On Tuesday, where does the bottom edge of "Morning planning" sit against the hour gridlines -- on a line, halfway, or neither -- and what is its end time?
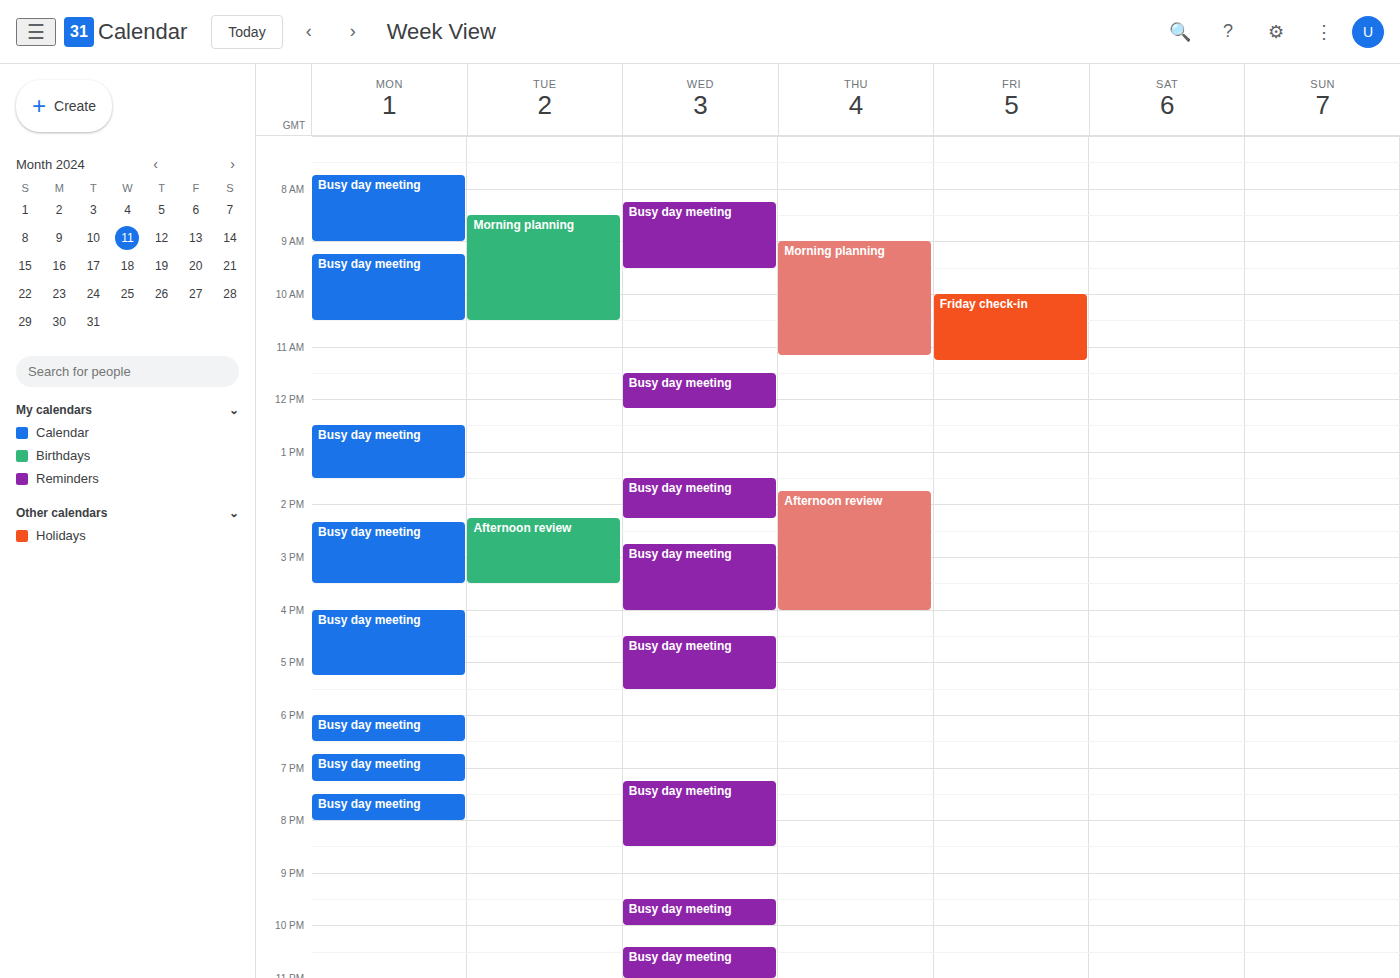
10:30 AM -- halfway between the 10 AM and 11 AM lines.